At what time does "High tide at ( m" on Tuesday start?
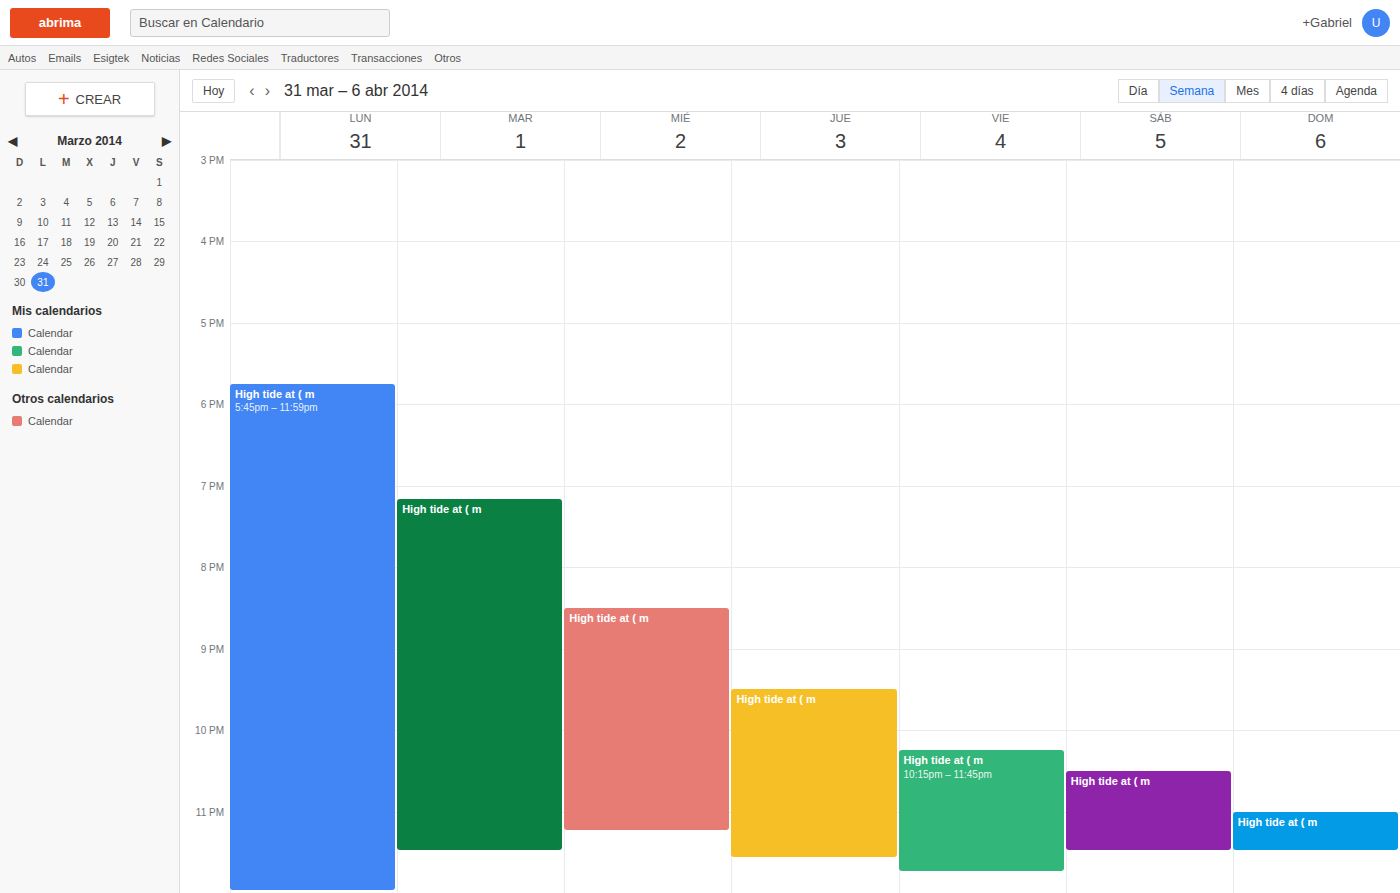
7:10 PM